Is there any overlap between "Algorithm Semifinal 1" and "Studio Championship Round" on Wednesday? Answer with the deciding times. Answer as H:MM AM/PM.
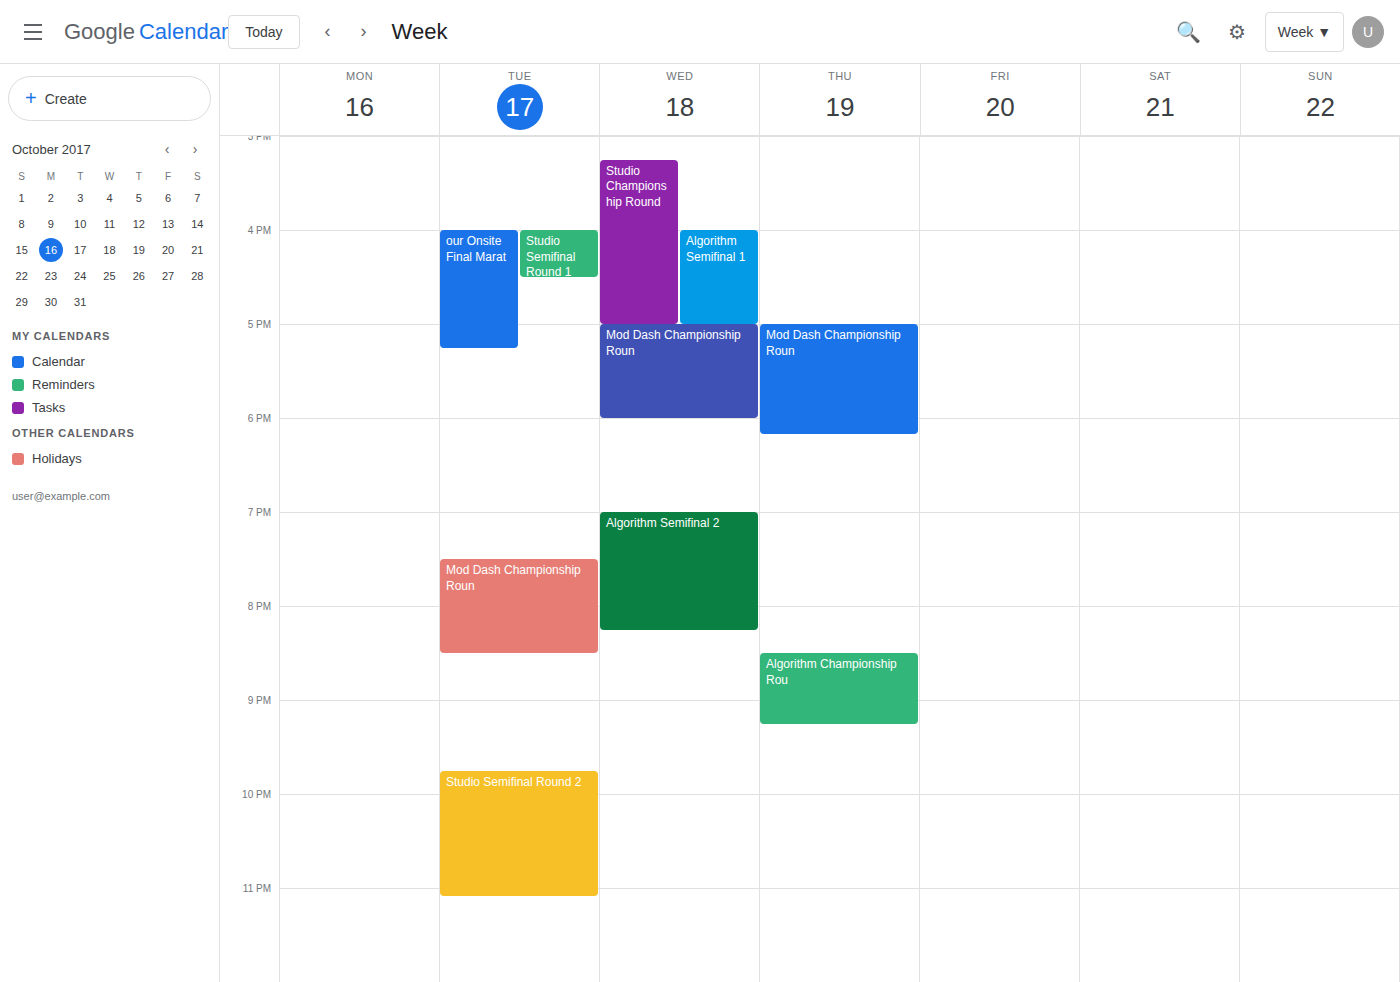
"Algorithm Semifinal 1" starts at 4:00 PM, before "Studio Championship Round" ends at 5:00 PM -- they overlap.